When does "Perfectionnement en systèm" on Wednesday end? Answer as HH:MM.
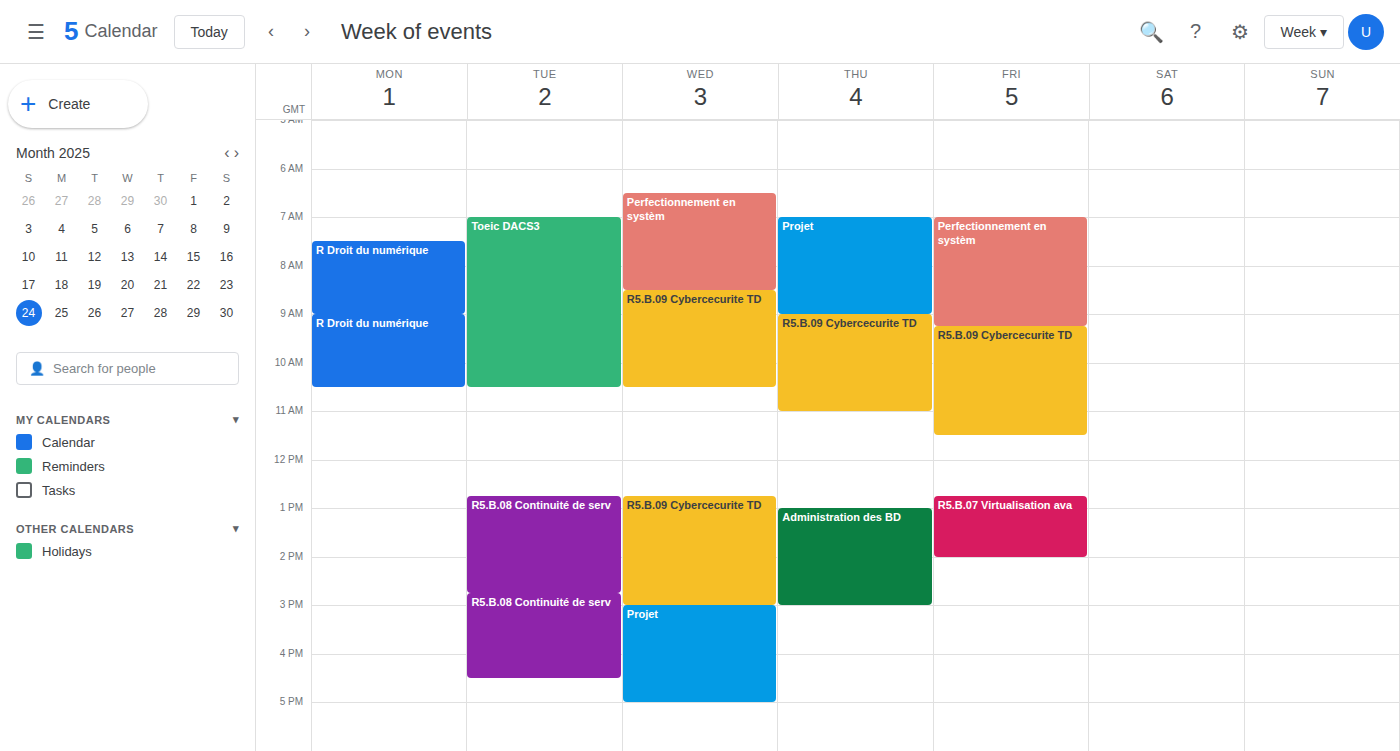
08:30